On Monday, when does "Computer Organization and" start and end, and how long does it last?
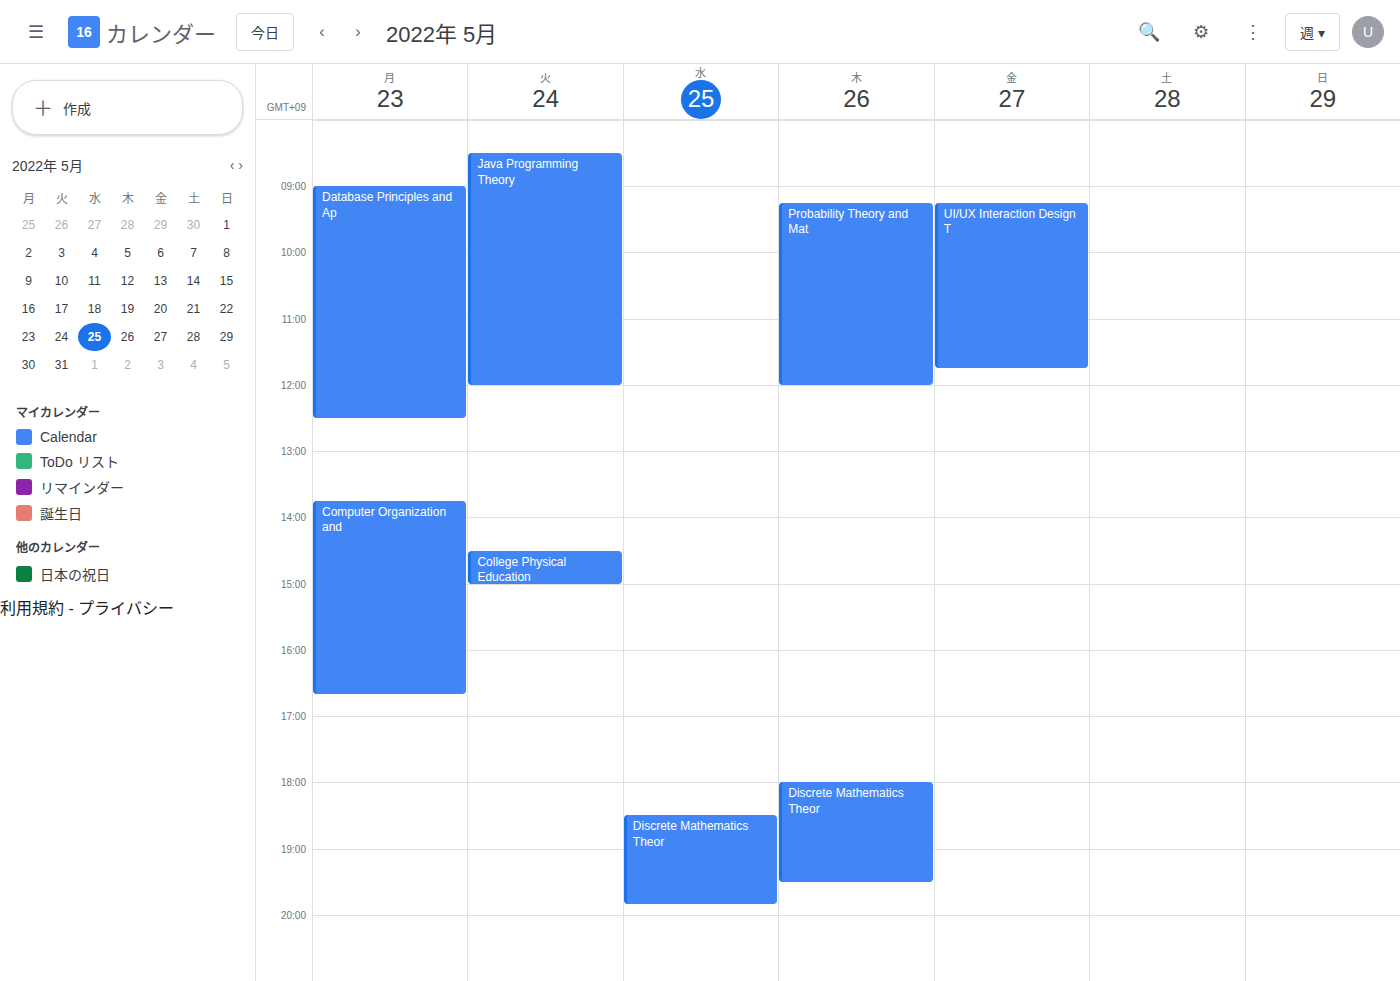
1:45 PM to 4:40 PM, 2 hours 55 minutes